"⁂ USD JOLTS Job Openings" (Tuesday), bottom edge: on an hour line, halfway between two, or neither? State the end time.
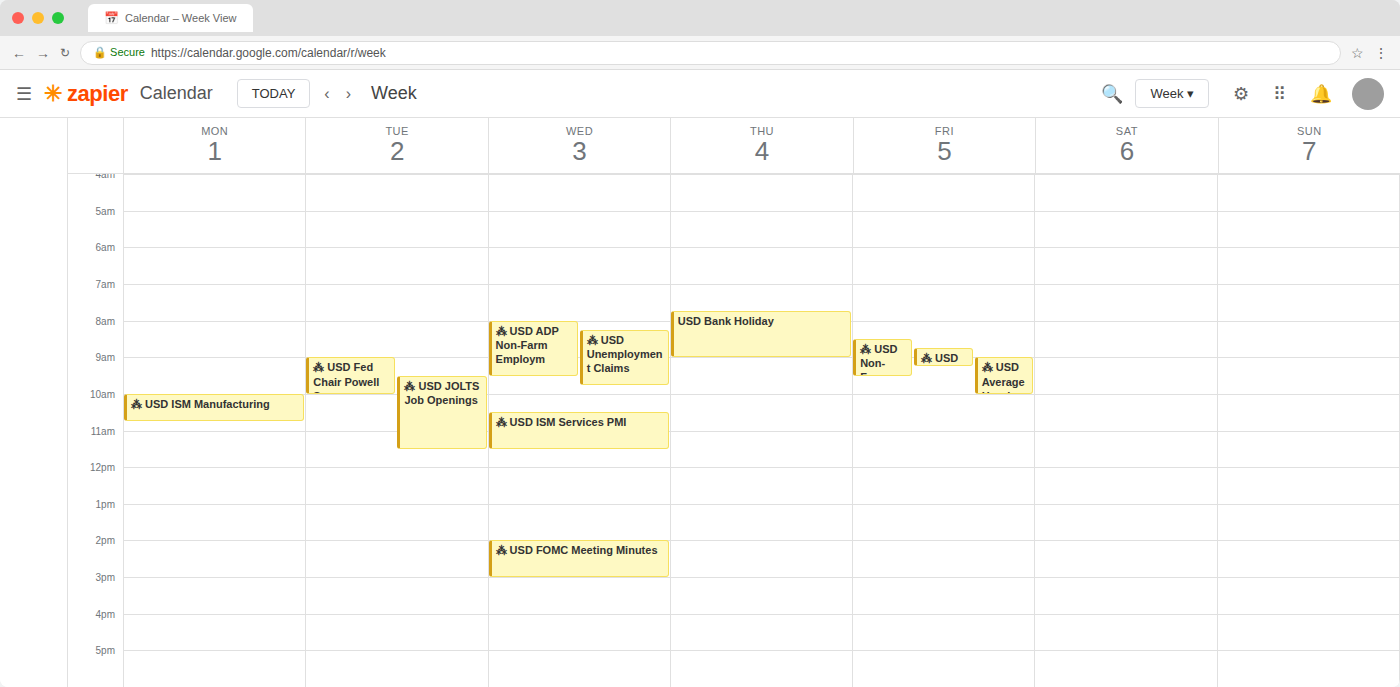
11:30 AM -- halfway between the 11 AM and 12 PM lines.